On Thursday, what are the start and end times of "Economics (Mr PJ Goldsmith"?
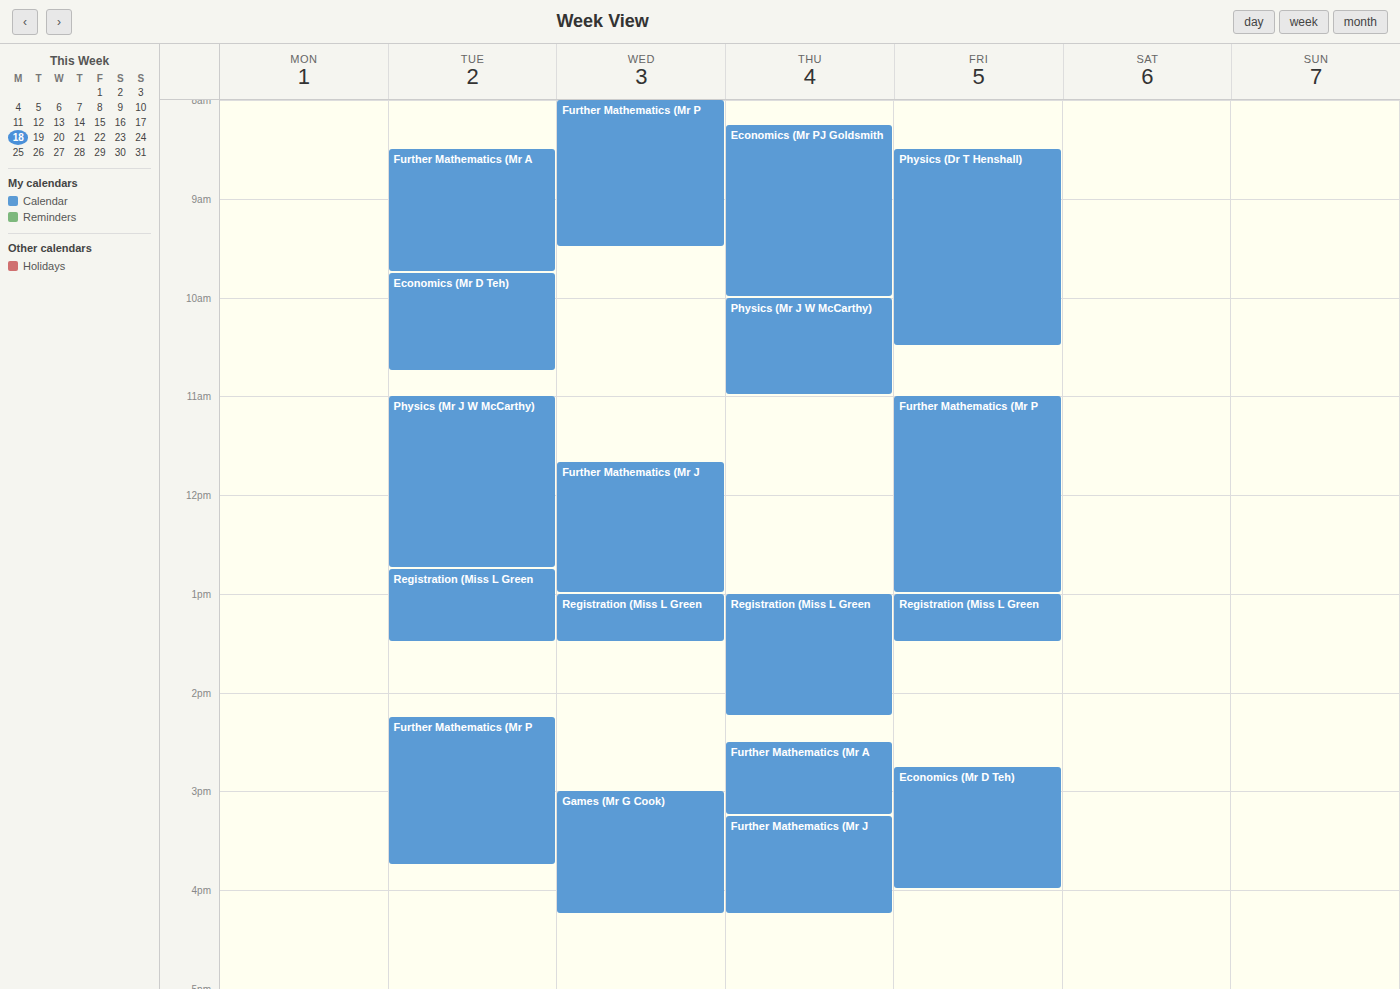
08:15 to 10:00